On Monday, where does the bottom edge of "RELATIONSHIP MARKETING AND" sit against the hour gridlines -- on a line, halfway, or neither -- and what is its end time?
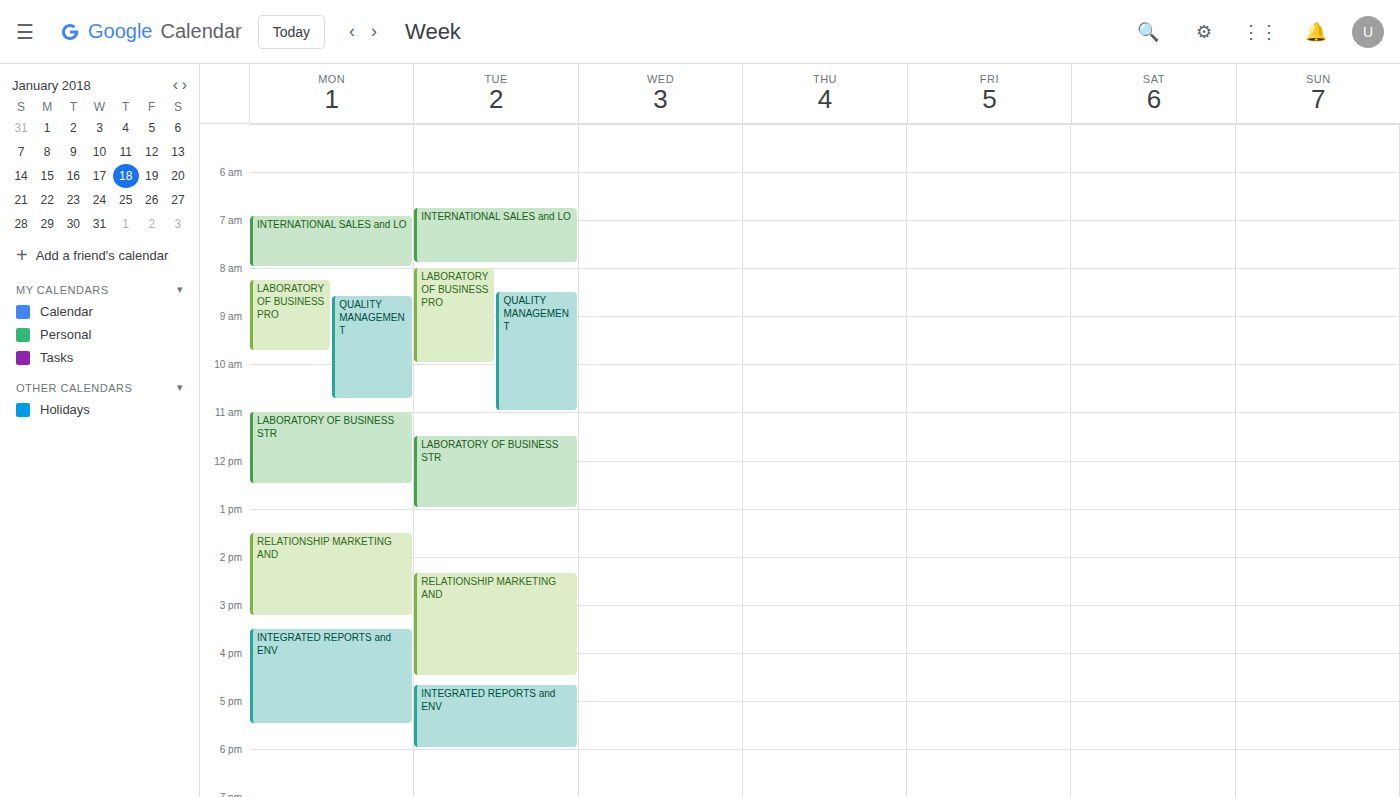
3:15 PM -- neither: a quarter of the way from the 3 PM line to the 4 PM line.